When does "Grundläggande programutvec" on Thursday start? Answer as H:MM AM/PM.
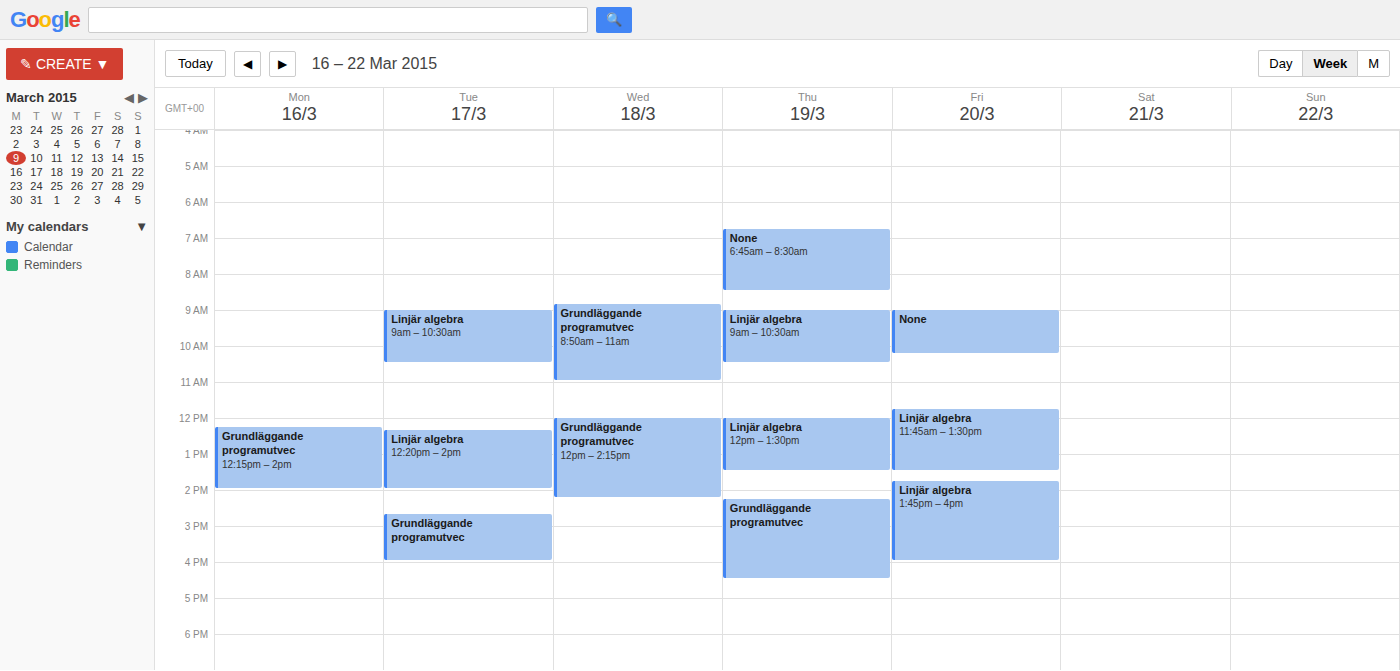
2:15 PM